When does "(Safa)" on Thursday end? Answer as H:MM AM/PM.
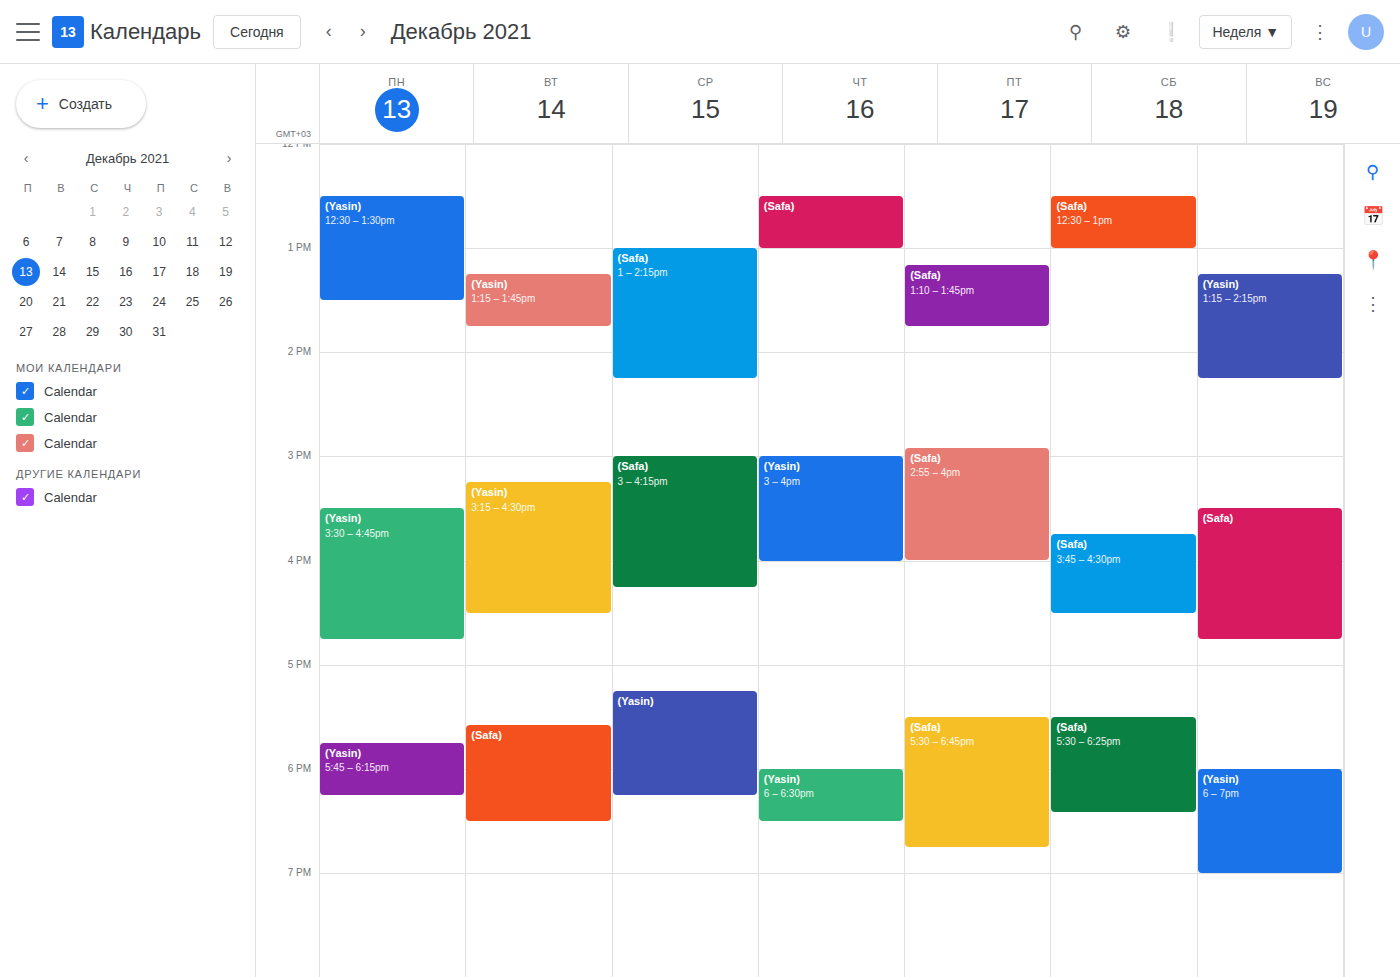
1:00 PM